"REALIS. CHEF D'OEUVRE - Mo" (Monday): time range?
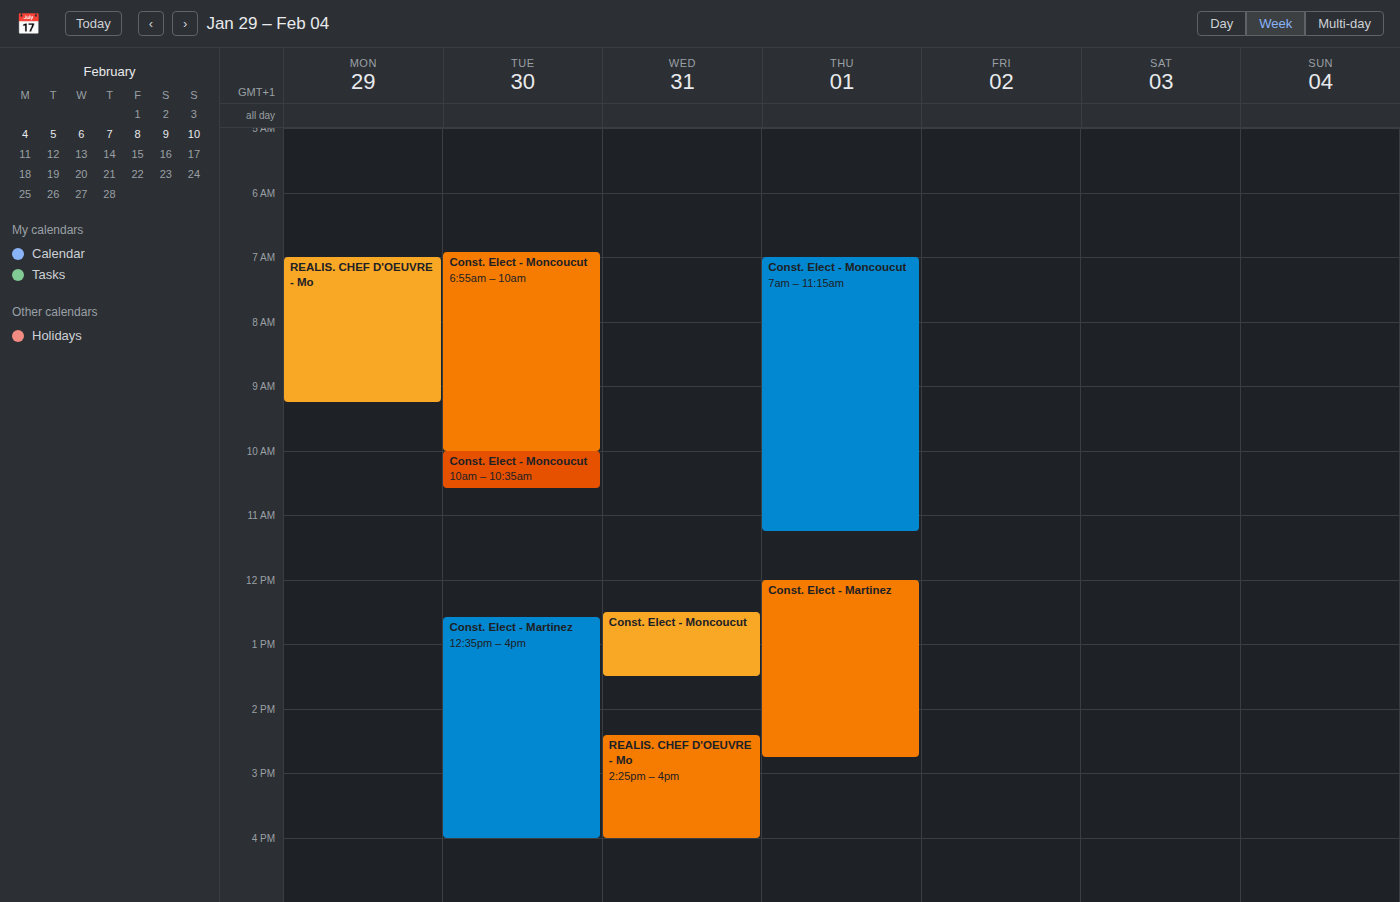
7:00 AM to 9:15 AM